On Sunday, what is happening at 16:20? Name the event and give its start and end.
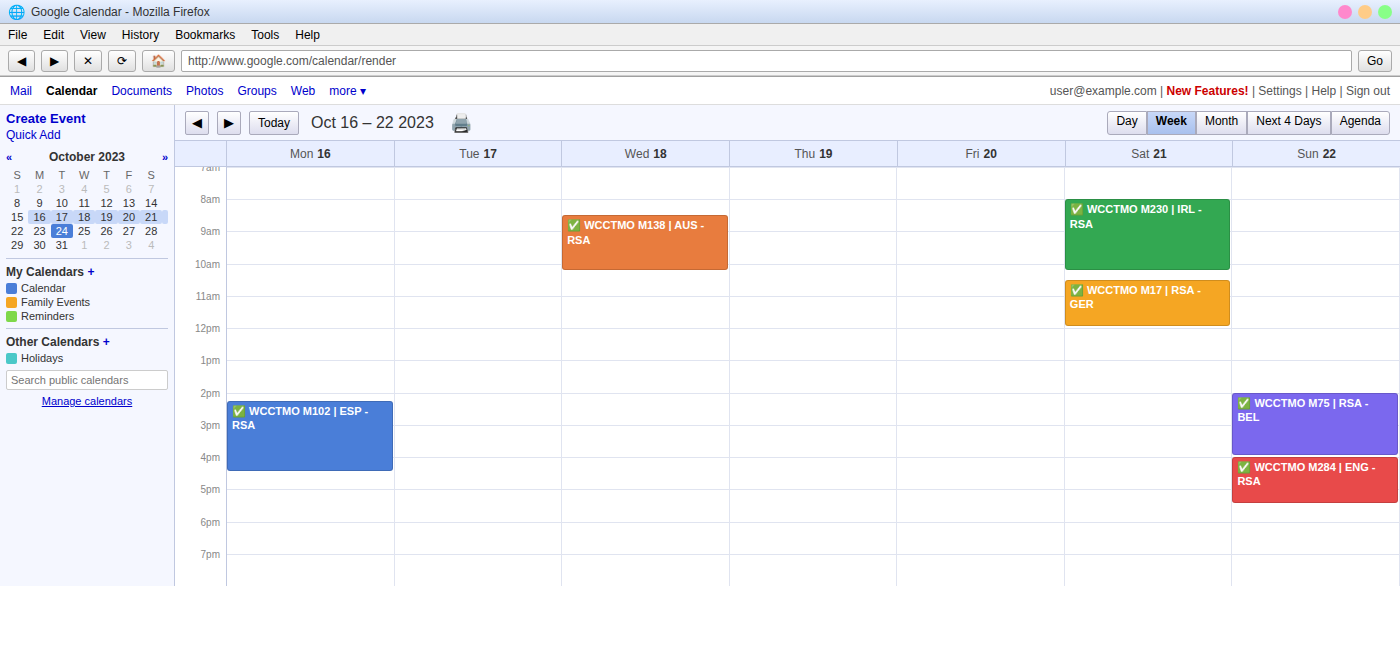
"✅ WCCTMO M284 | ENG - RSA", 16:00 to 17:30